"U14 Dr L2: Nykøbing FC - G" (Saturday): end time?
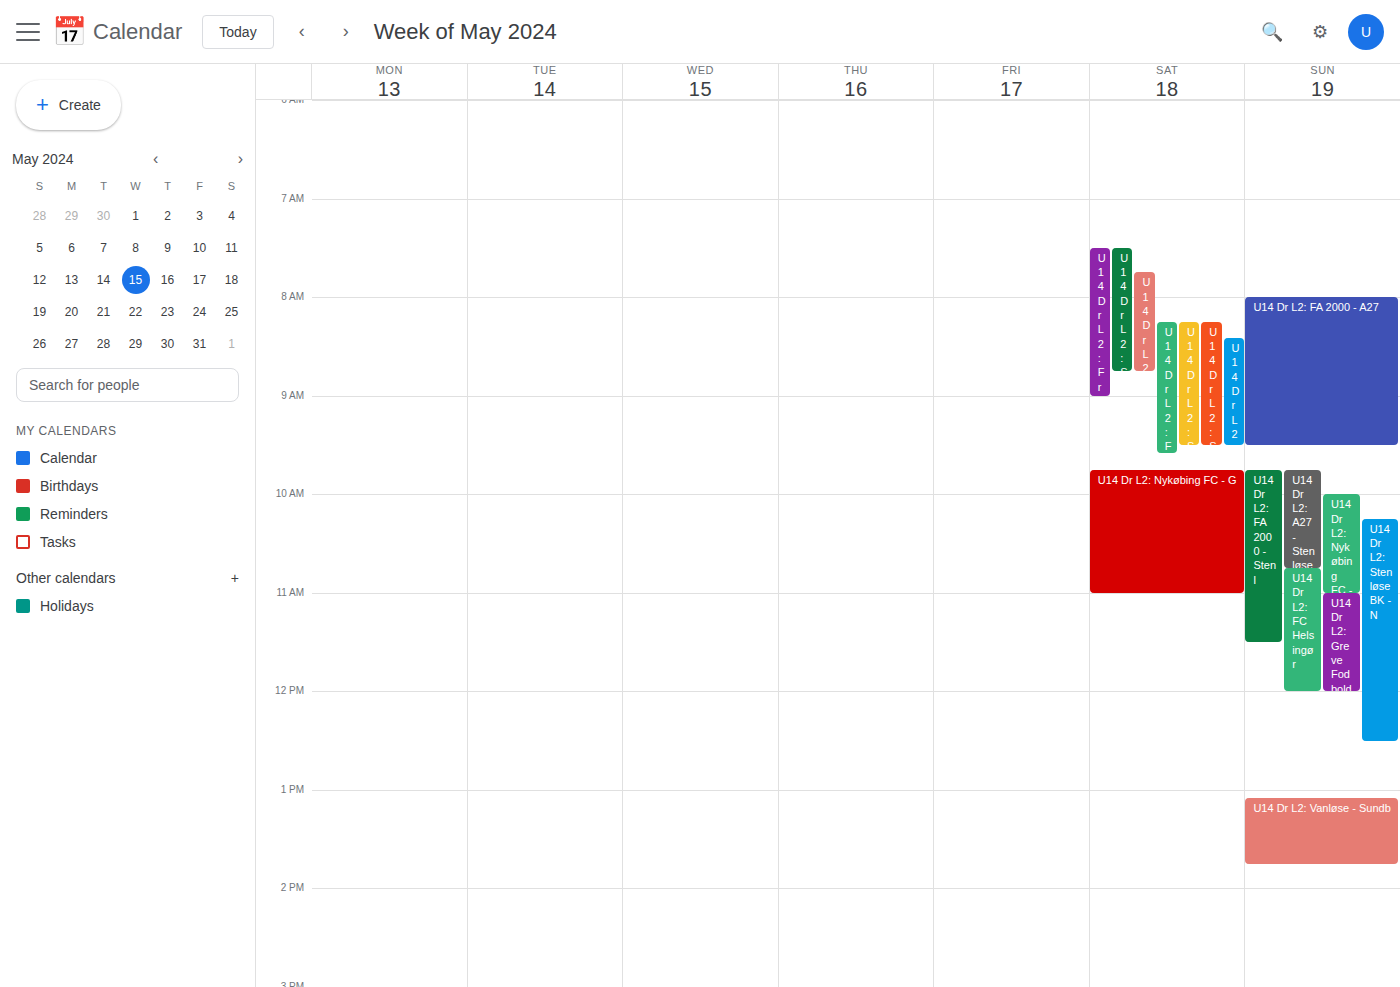
11:00 AM